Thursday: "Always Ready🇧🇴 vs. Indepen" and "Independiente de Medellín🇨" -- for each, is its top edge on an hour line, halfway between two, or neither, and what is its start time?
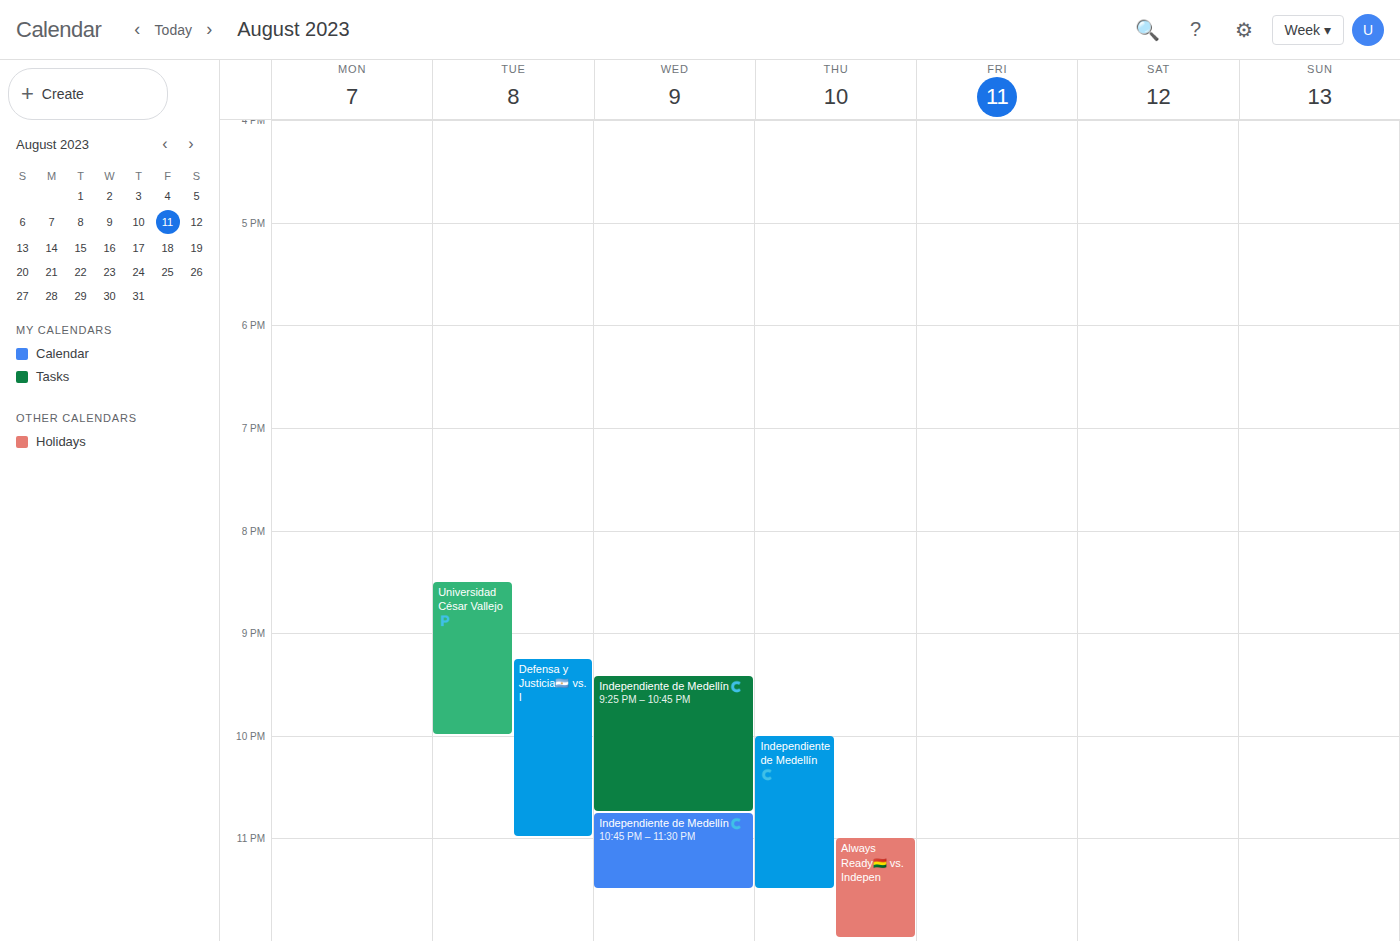
"Always Ready🇧🇴 vs. Indepen": 23:00, exactly on the 23:00 line. "Independiente de Medellín🇨": 22:00, exactly on the 22:00 line.